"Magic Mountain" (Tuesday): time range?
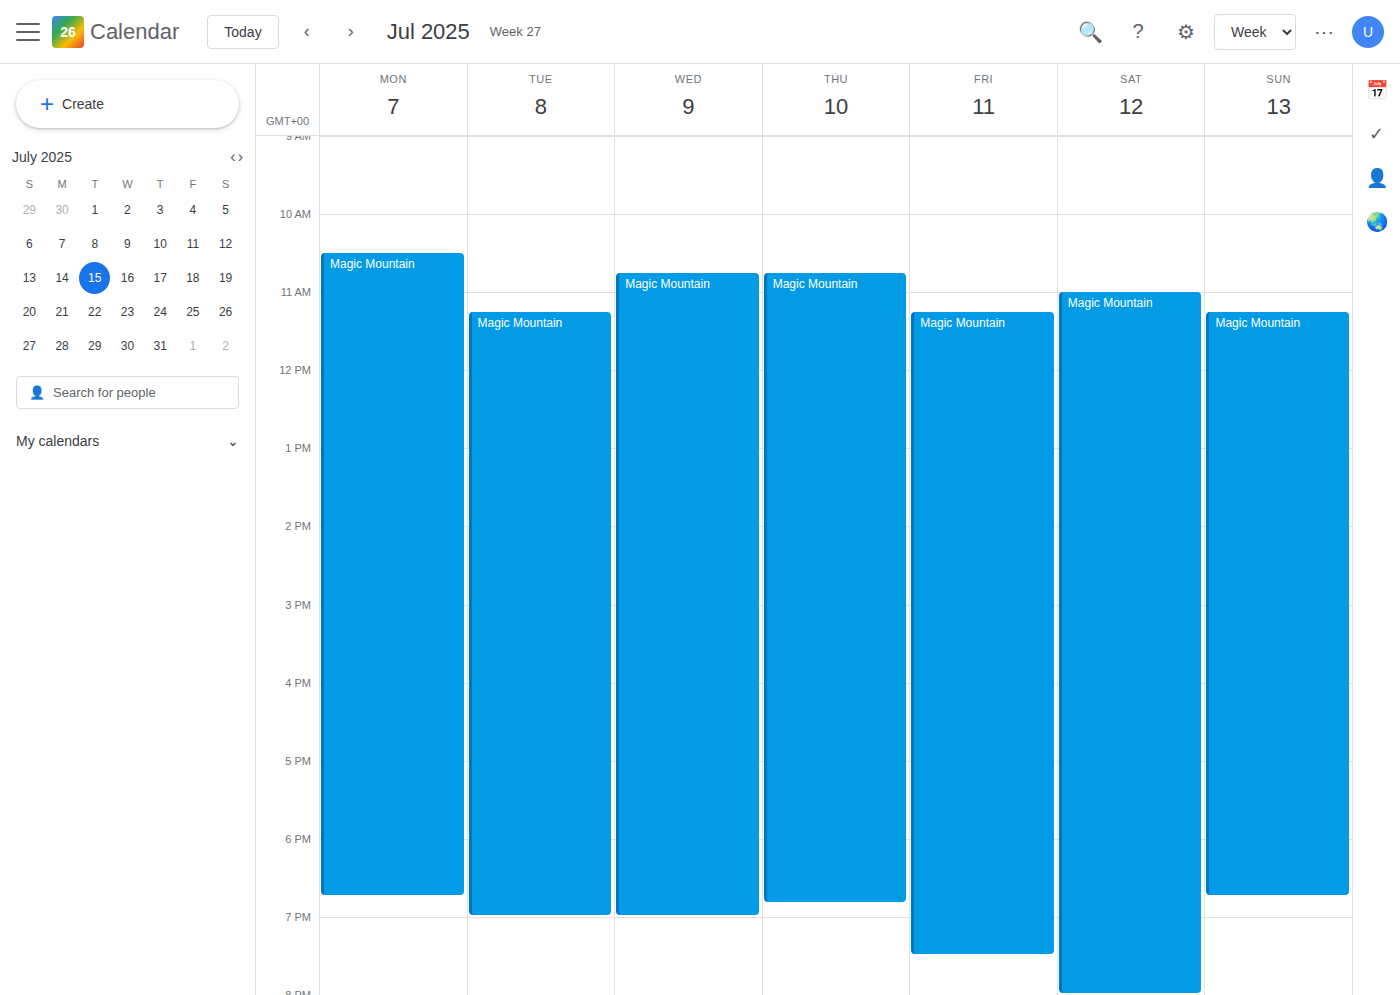
11:15 AM to 7:00 PM